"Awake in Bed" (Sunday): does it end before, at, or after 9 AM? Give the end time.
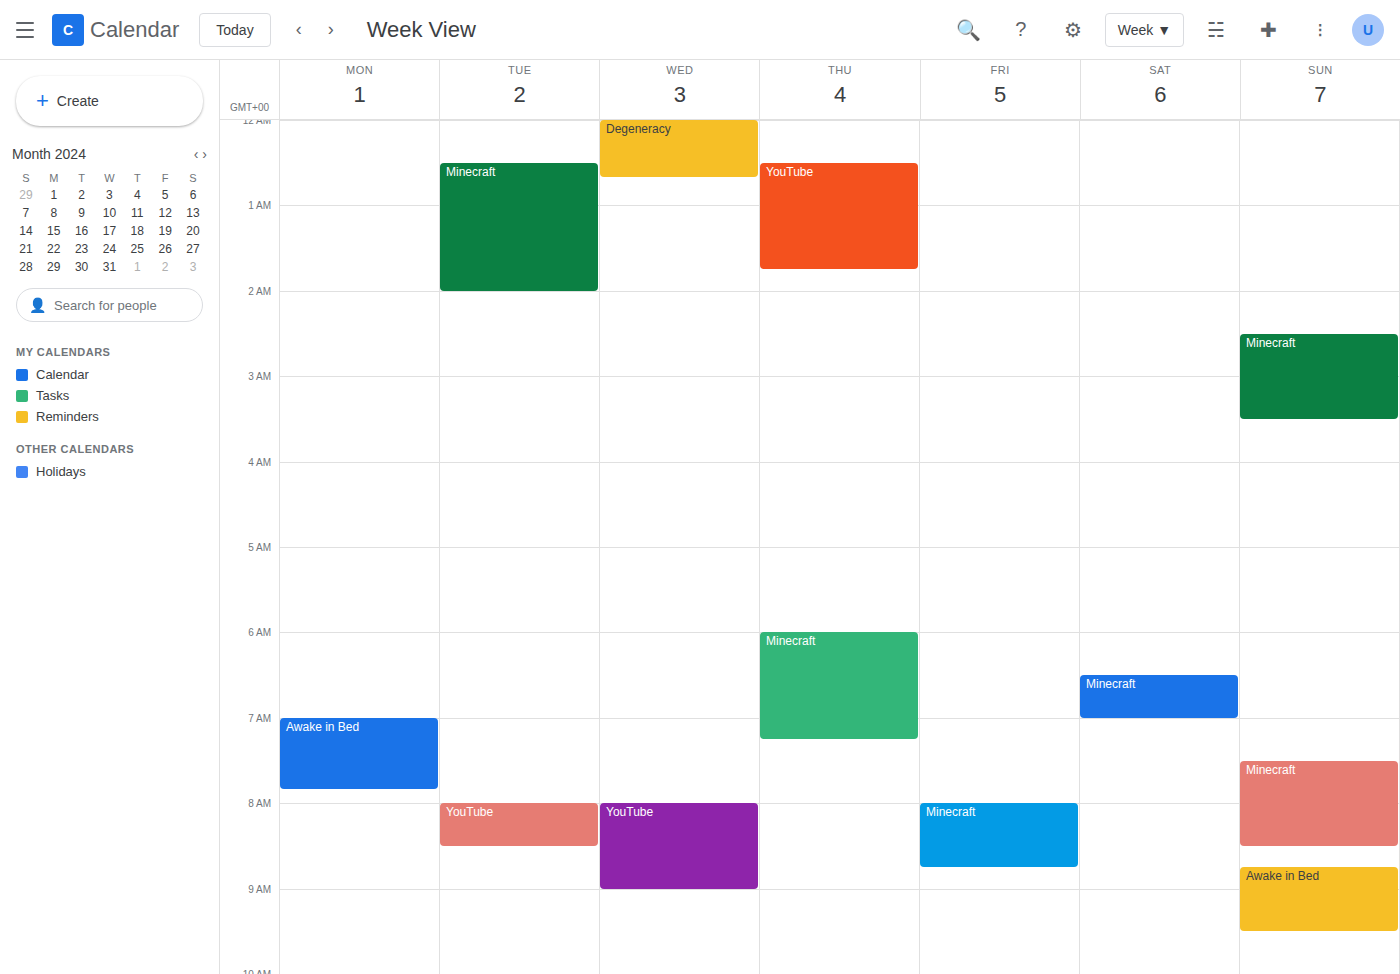
9:30 AM -- after 9 AM, 30 minutes below the 9 AM line.